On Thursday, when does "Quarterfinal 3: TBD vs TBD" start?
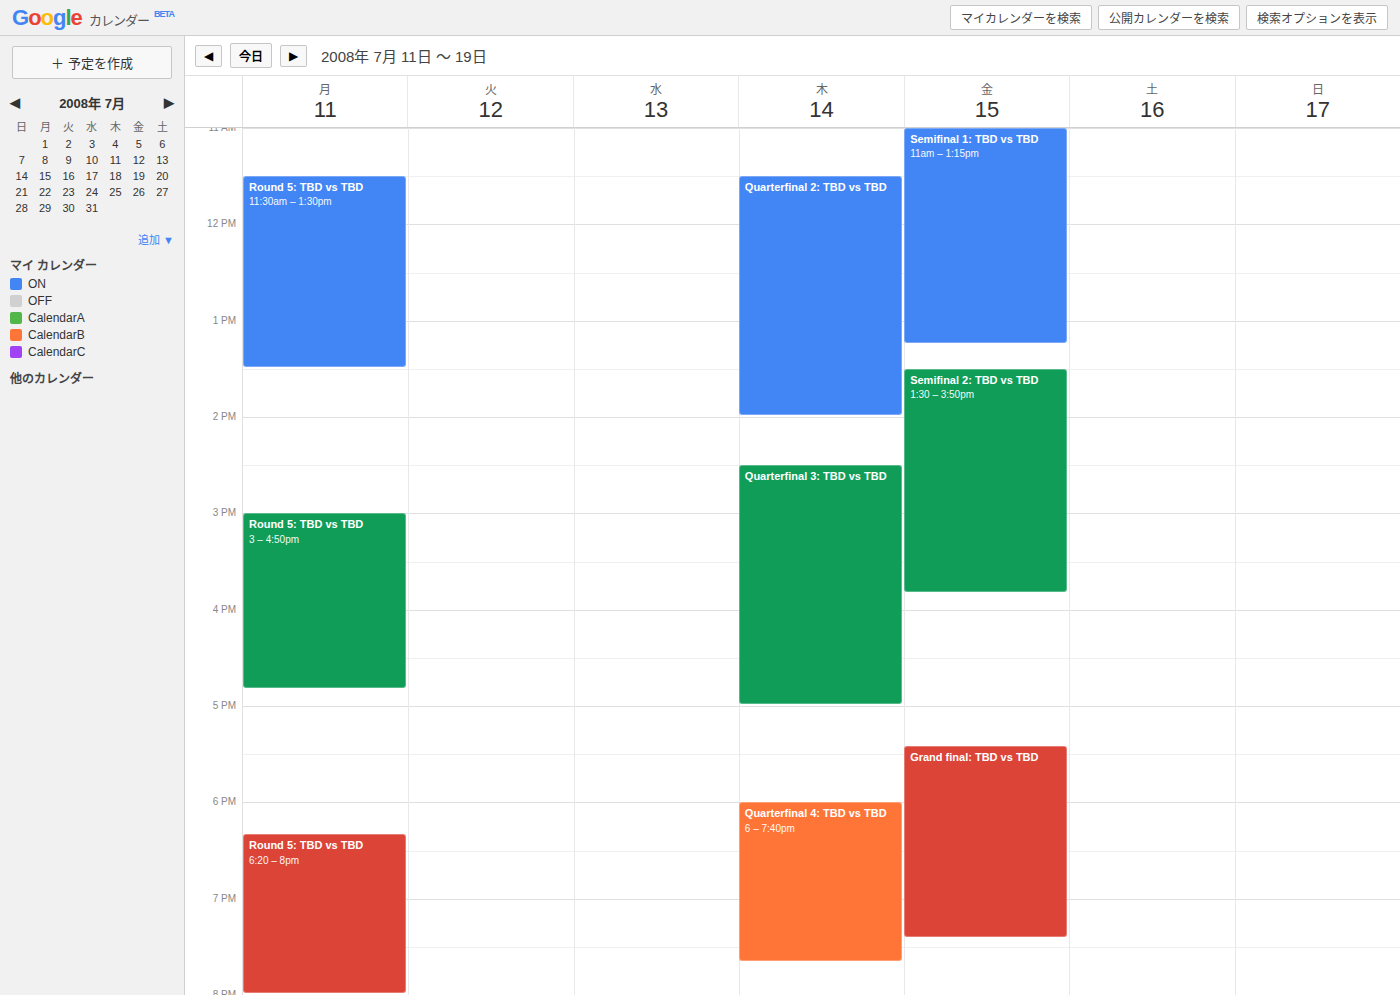
2:30 PM